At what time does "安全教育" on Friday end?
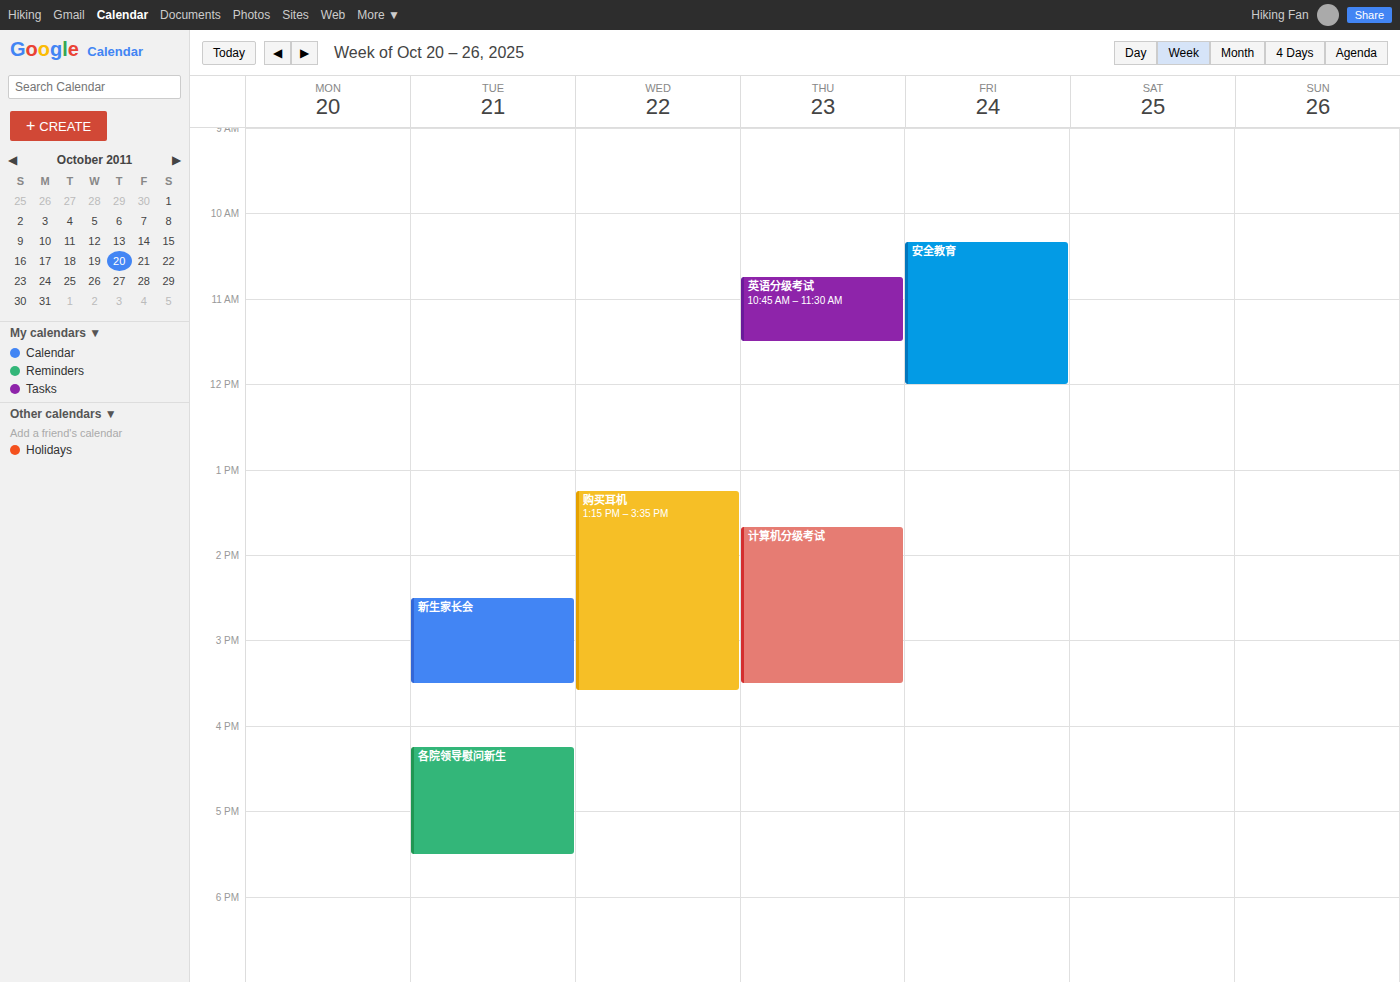
12:00 PM